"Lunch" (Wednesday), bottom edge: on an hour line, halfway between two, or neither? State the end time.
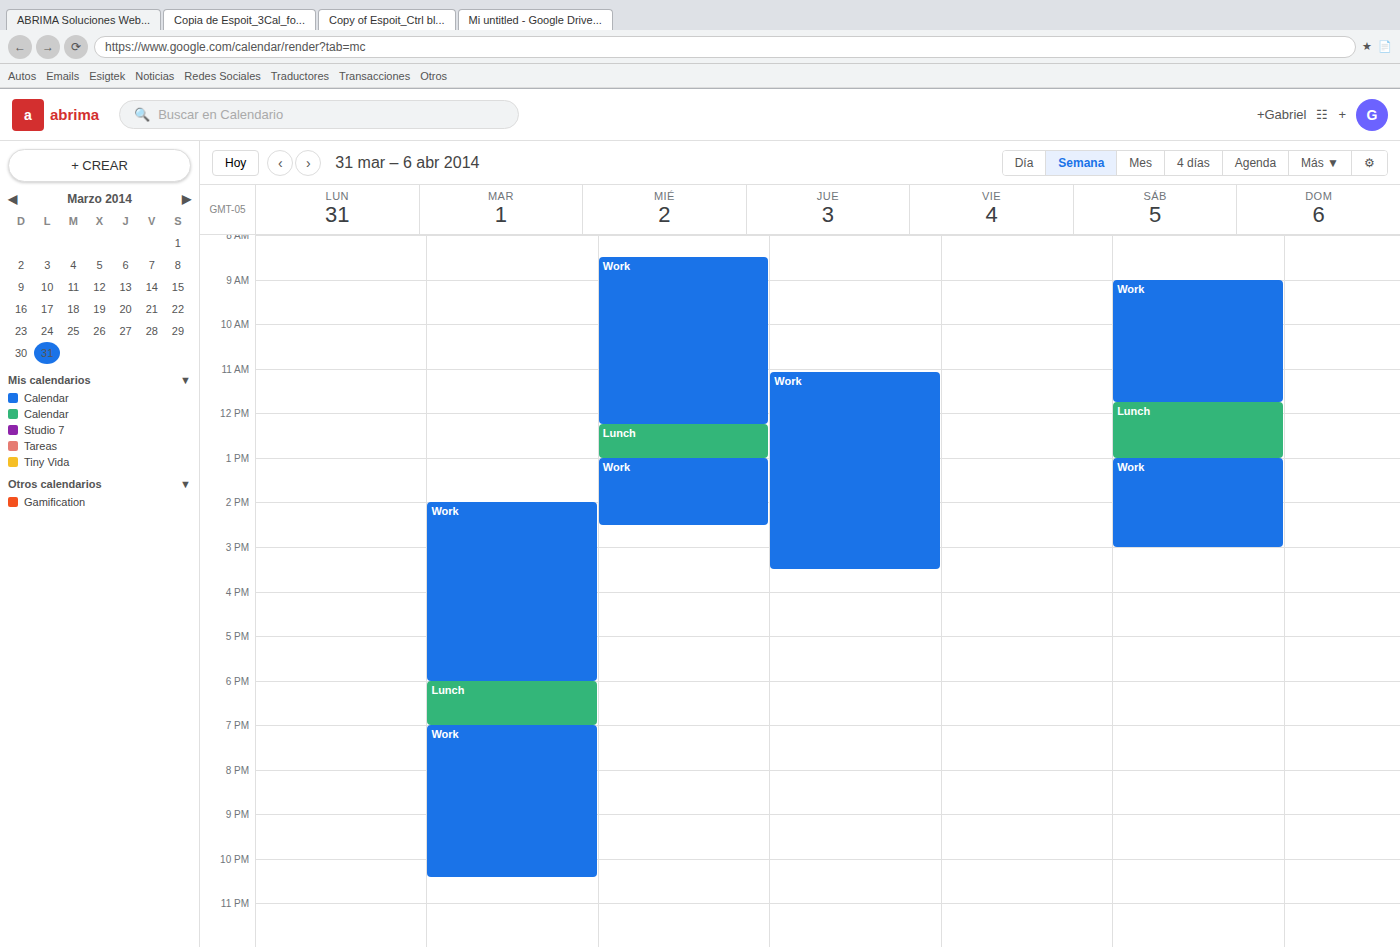
1:00 PM -- exactly on the 1 PM line.